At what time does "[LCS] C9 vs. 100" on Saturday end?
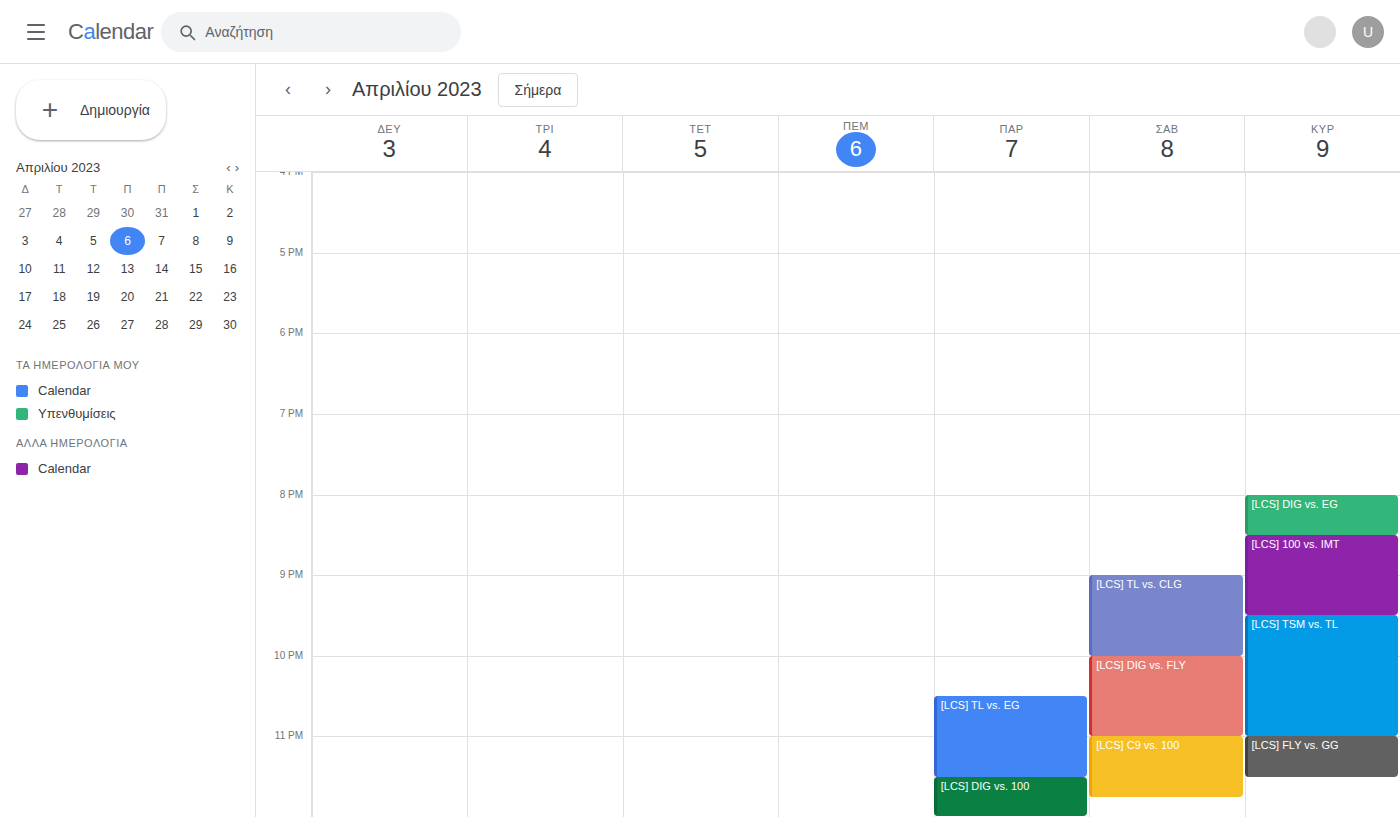
11:45 PM